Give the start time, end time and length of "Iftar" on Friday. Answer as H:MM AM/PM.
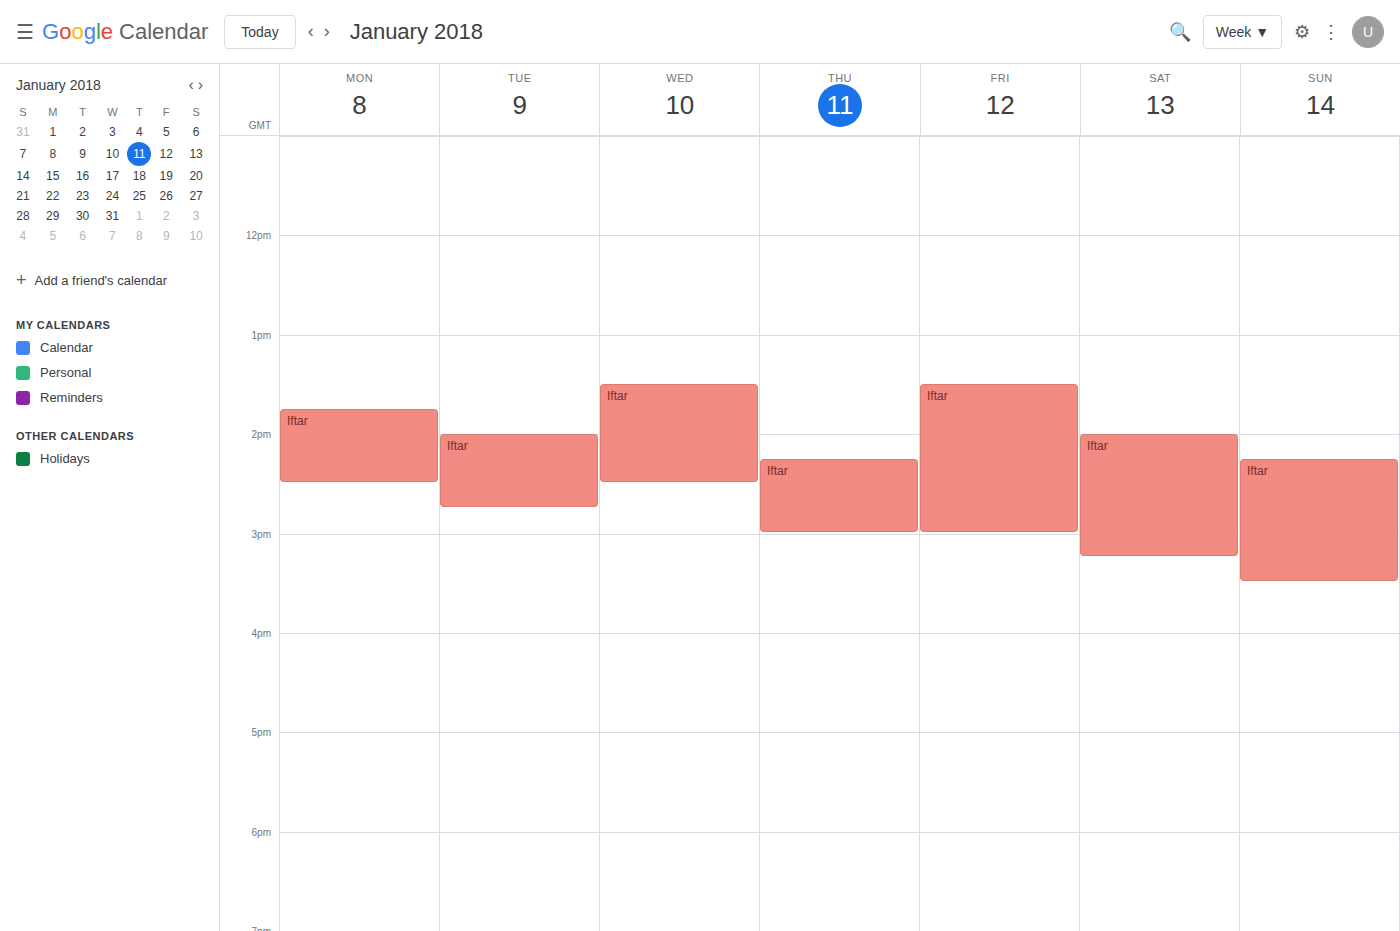
1:30 PM to 3:00 PM, 1 hour 30 minutes